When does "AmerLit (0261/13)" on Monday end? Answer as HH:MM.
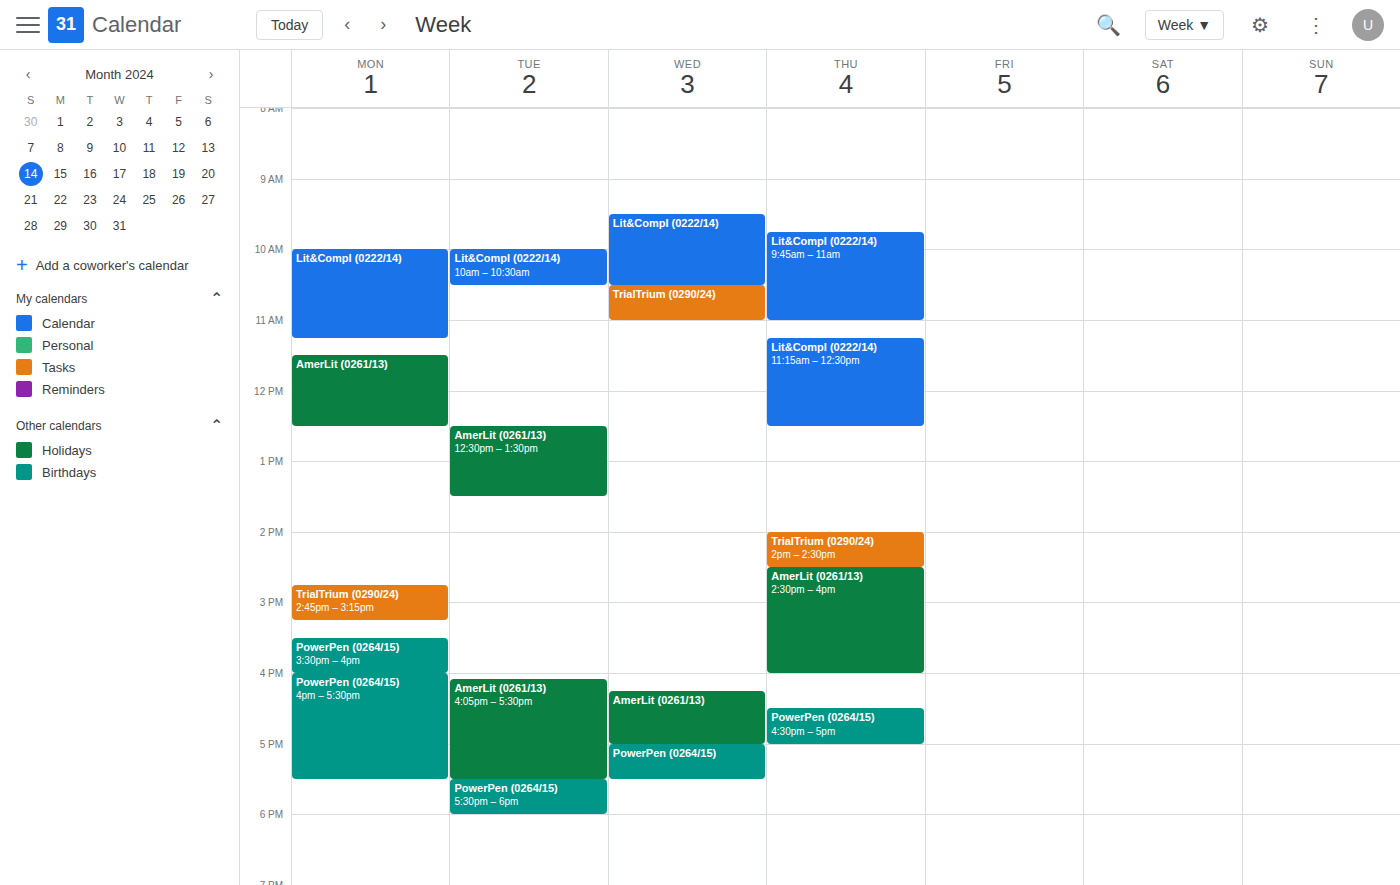
12:30